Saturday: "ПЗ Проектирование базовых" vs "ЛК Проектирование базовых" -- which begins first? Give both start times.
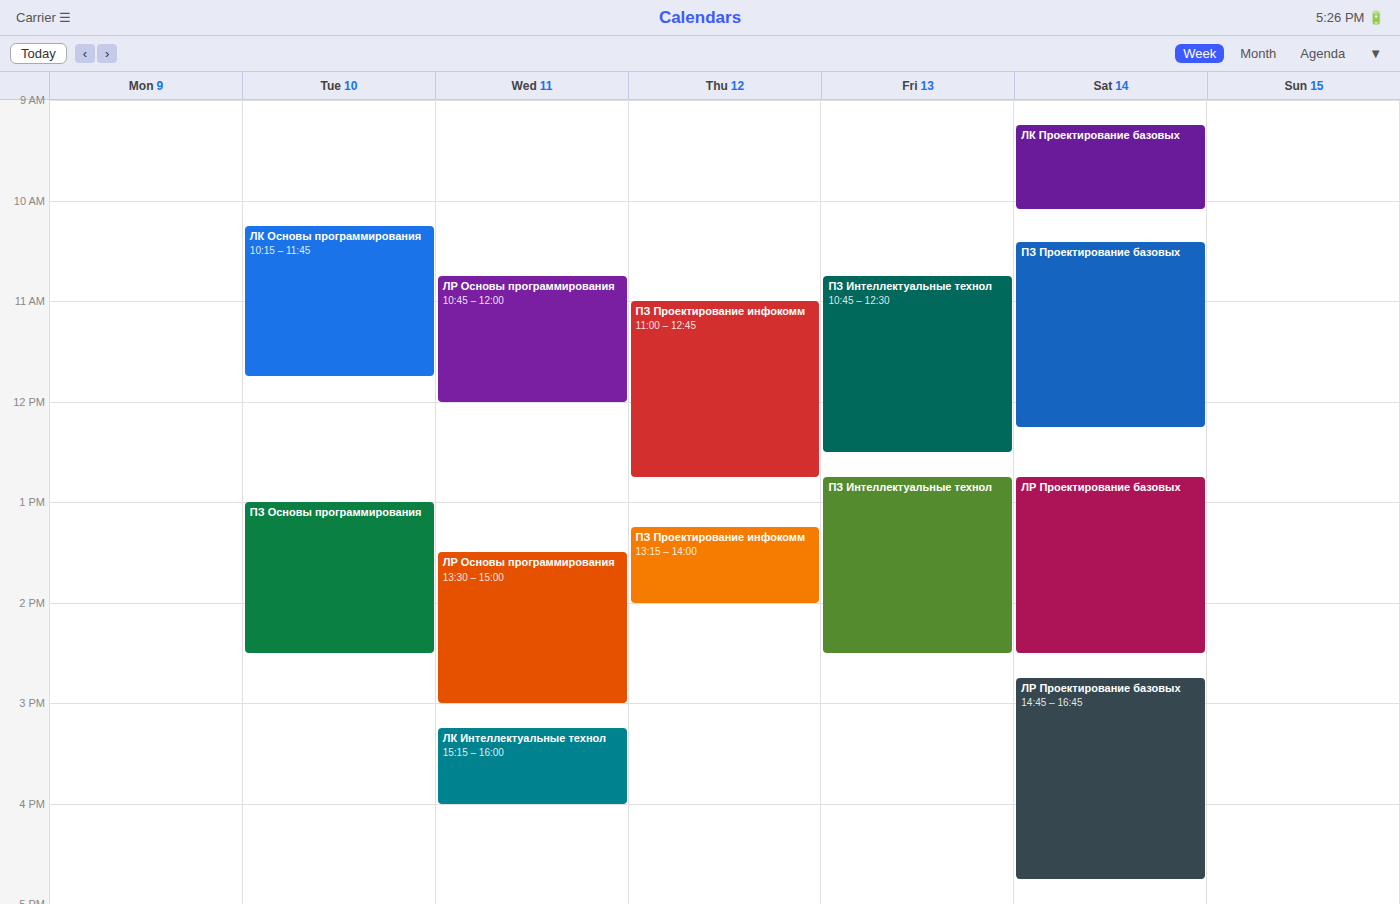
"ЛК Проектирование базовых" 9:15 AM; "ПЗ Проектирование базовых" 10:25 AM.